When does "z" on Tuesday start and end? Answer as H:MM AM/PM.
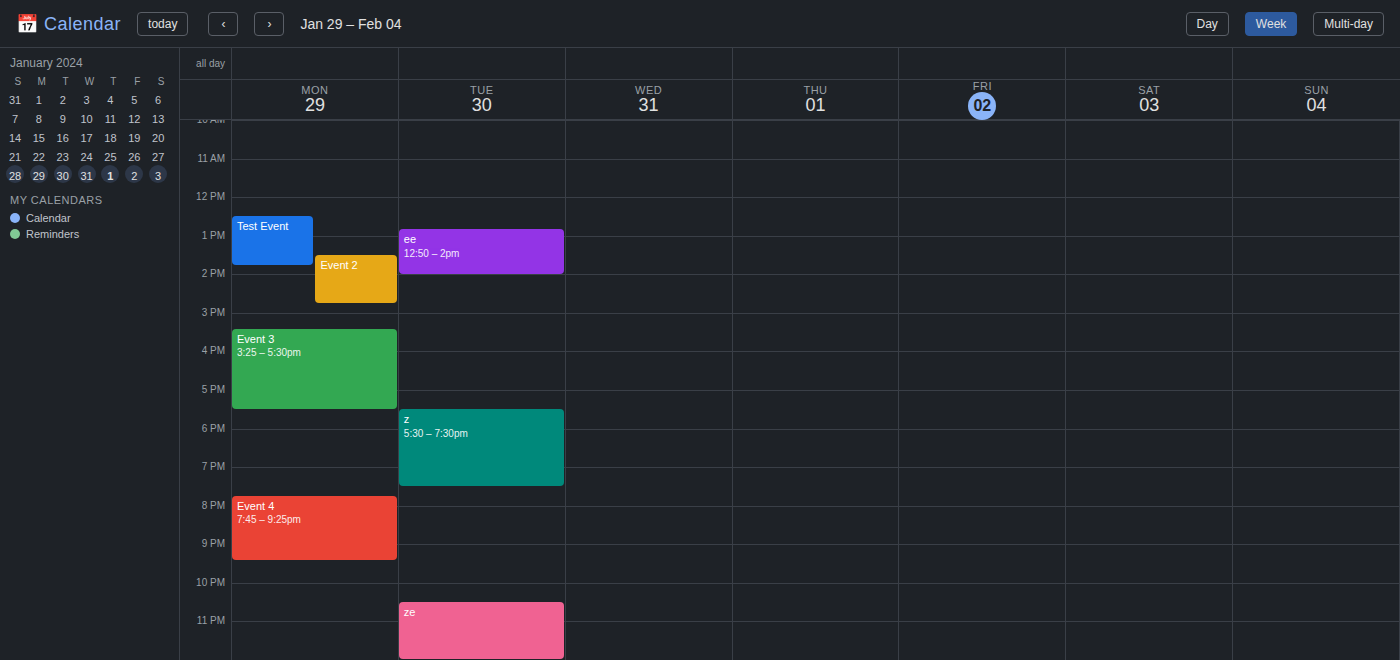
5:30 PM to 7:30 PM